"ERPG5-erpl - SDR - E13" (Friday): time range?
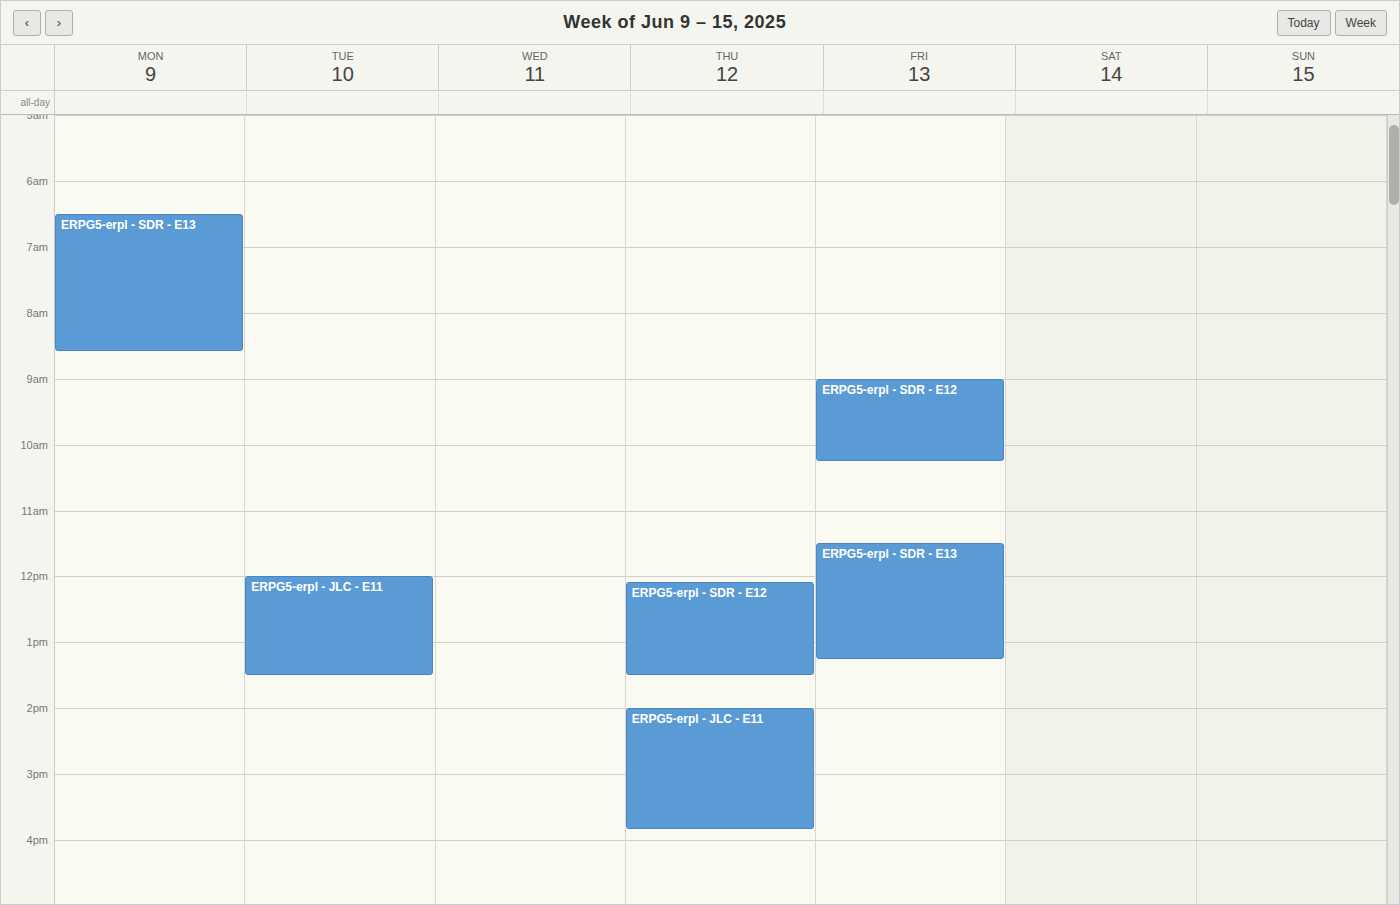
11:30 AM to 1:15 PM